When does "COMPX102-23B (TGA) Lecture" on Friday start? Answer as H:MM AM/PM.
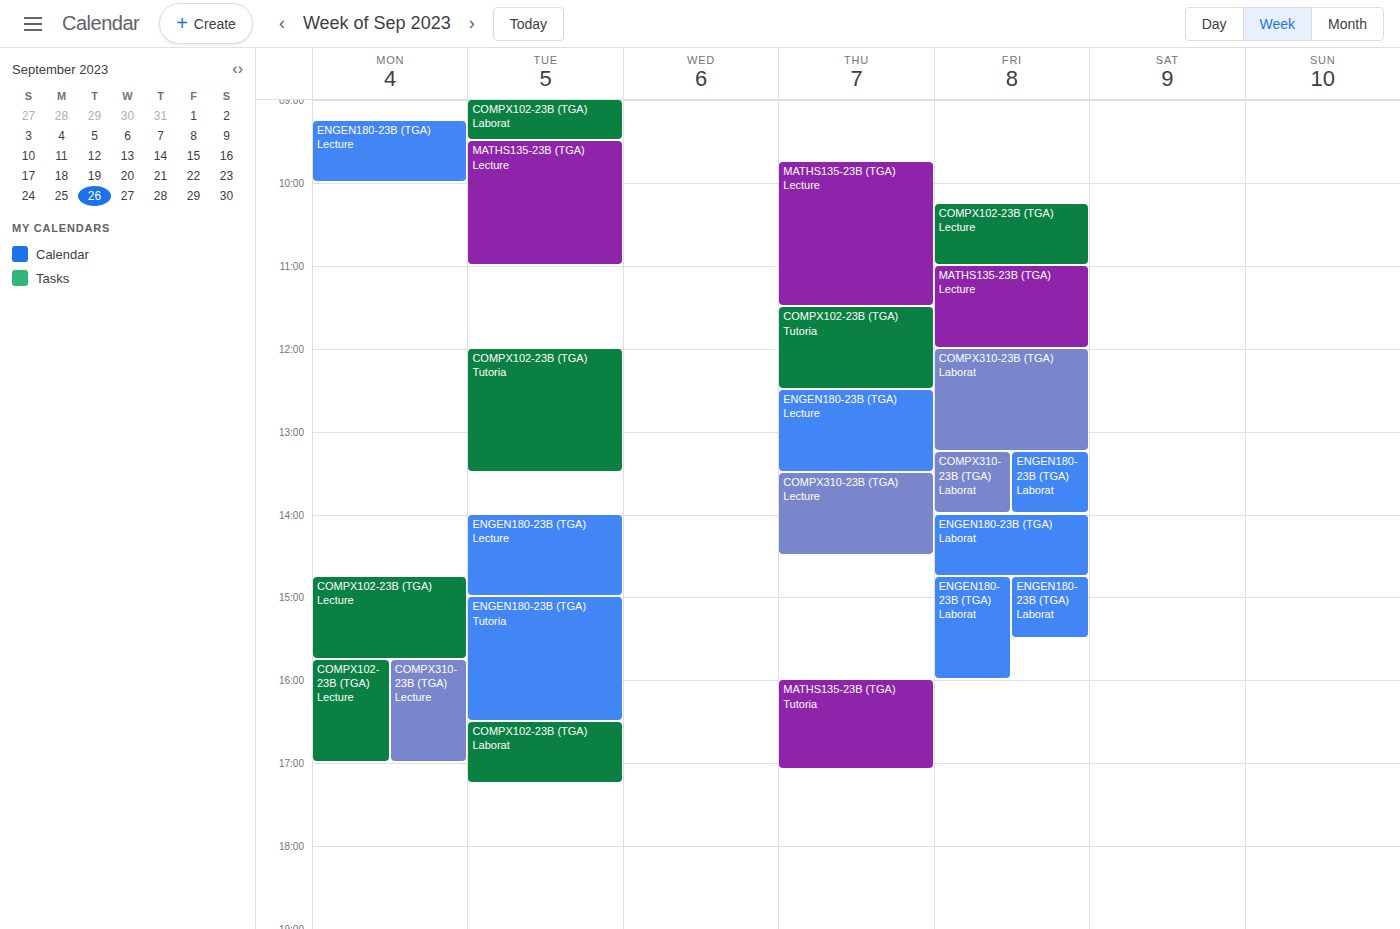
10:15 AM